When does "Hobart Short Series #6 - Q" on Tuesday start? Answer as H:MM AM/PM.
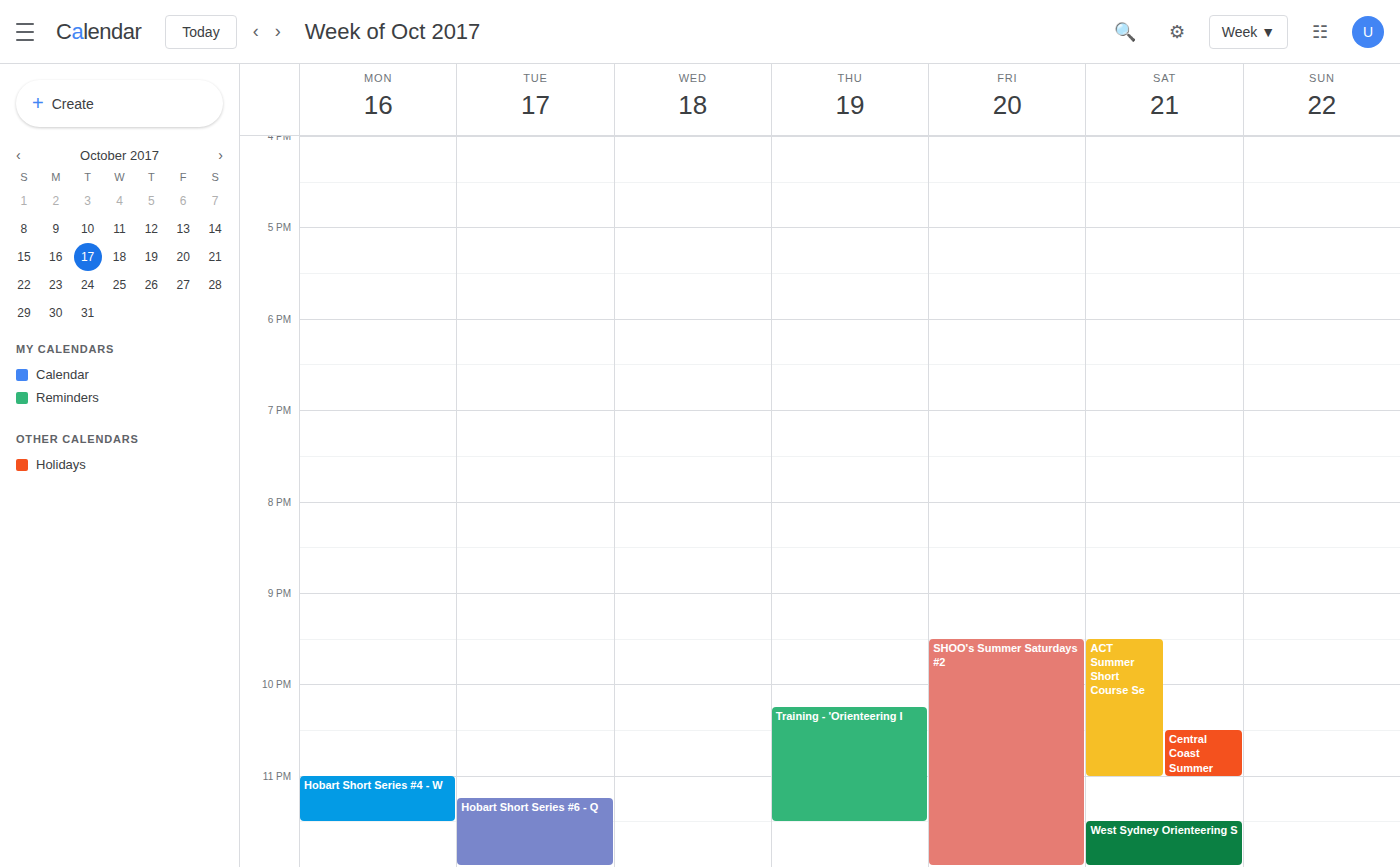
11:15 PM